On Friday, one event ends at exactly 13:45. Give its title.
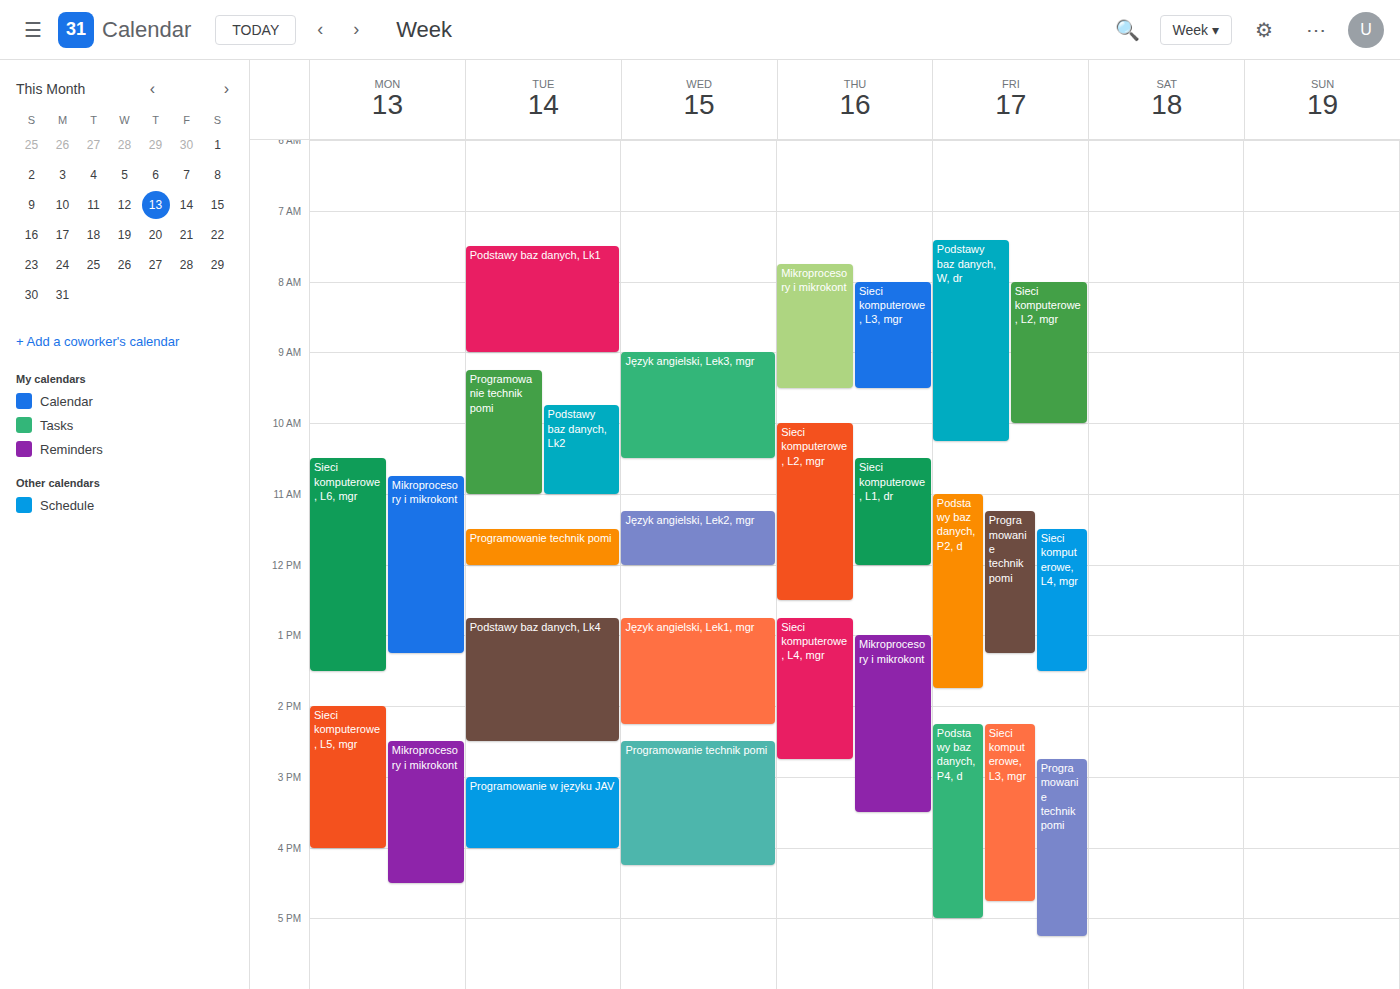
"Podstawy baz danych, P2, d"